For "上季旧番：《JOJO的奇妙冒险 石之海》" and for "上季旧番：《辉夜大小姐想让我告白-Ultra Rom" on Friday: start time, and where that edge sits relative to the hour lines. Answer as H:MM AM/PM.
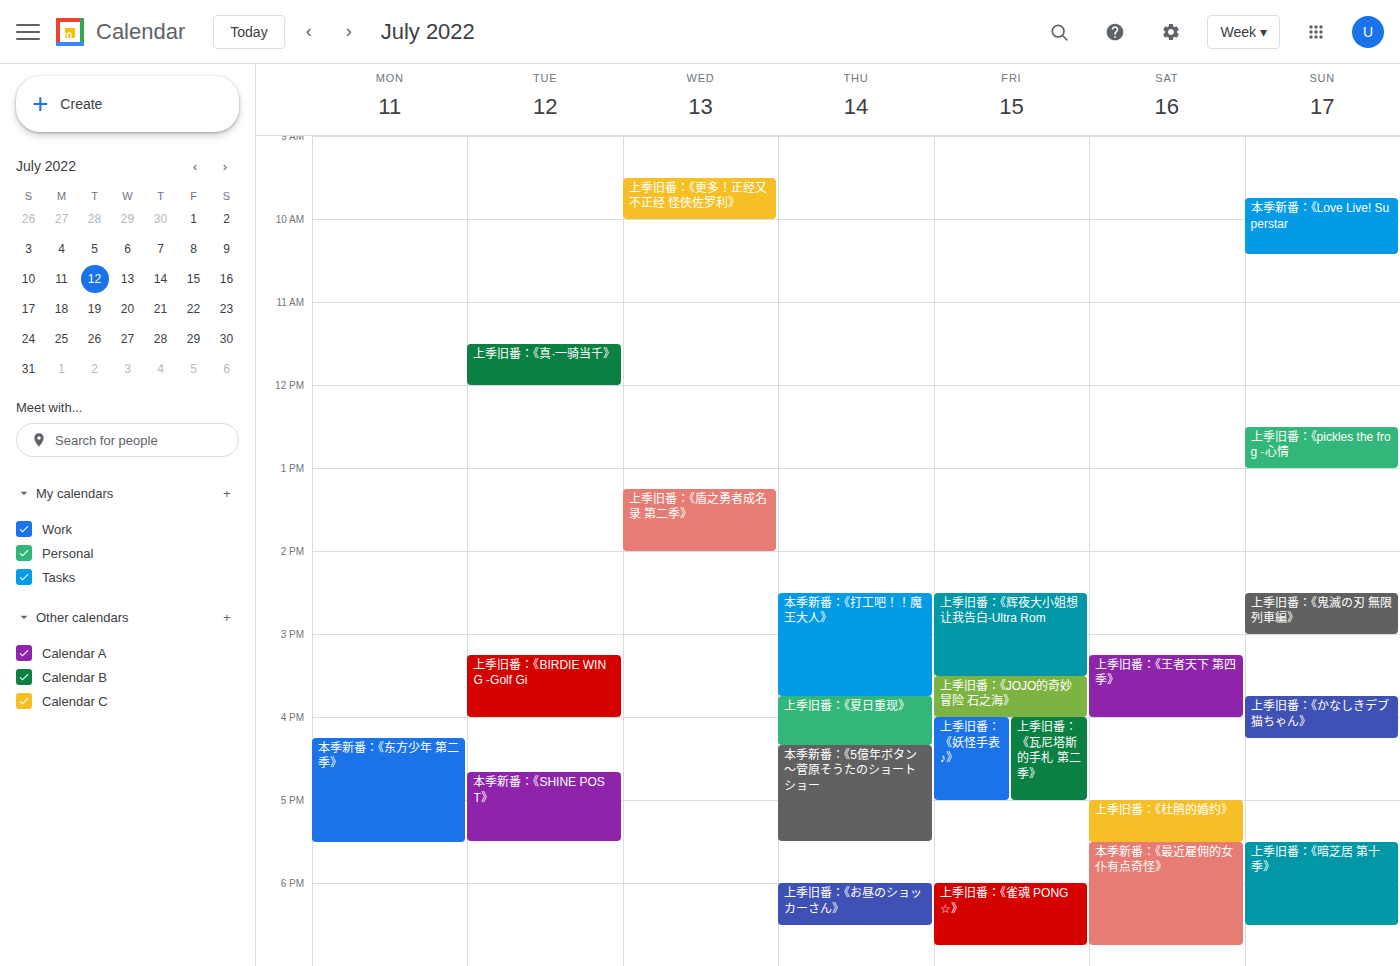
"上季旧番：《JOJO的奇妙冒险 石之海》": 3:30 PM, halfway between the 3 PM and 4 PM lines. "上季旧番：《辉夜大小姐想让我告白-Ultra Rom": 2:30 PM, halfway between the 2 PM and 3 PM lines.